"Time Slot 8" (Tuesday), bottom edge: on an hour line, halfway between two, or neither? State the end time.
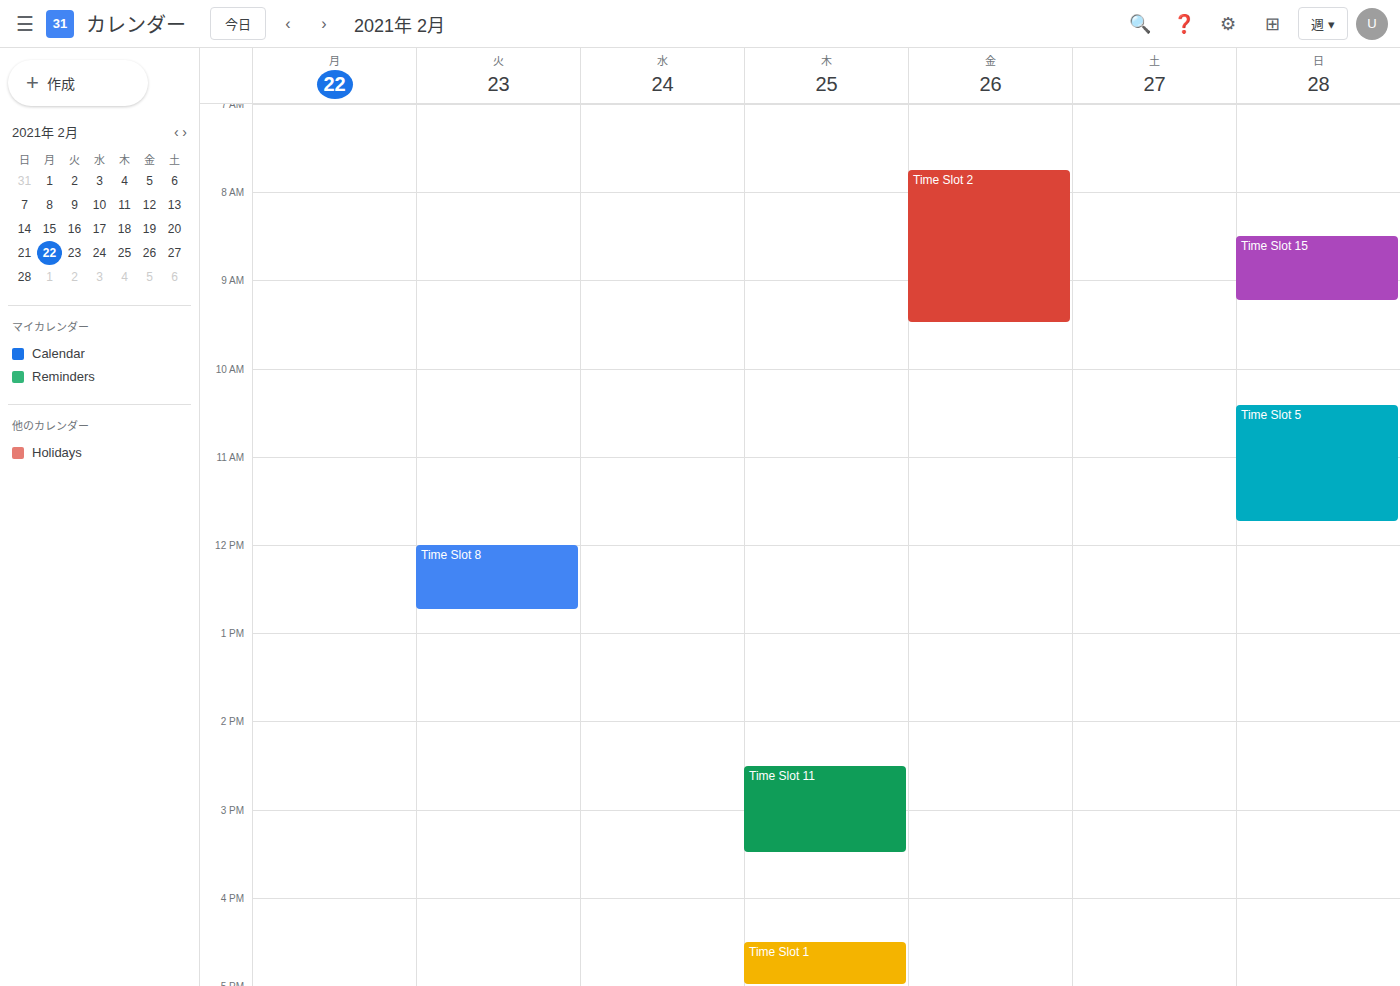
12:45 PM -- neither: three quarters of the way from the 12 PM line to the 1 PM line.